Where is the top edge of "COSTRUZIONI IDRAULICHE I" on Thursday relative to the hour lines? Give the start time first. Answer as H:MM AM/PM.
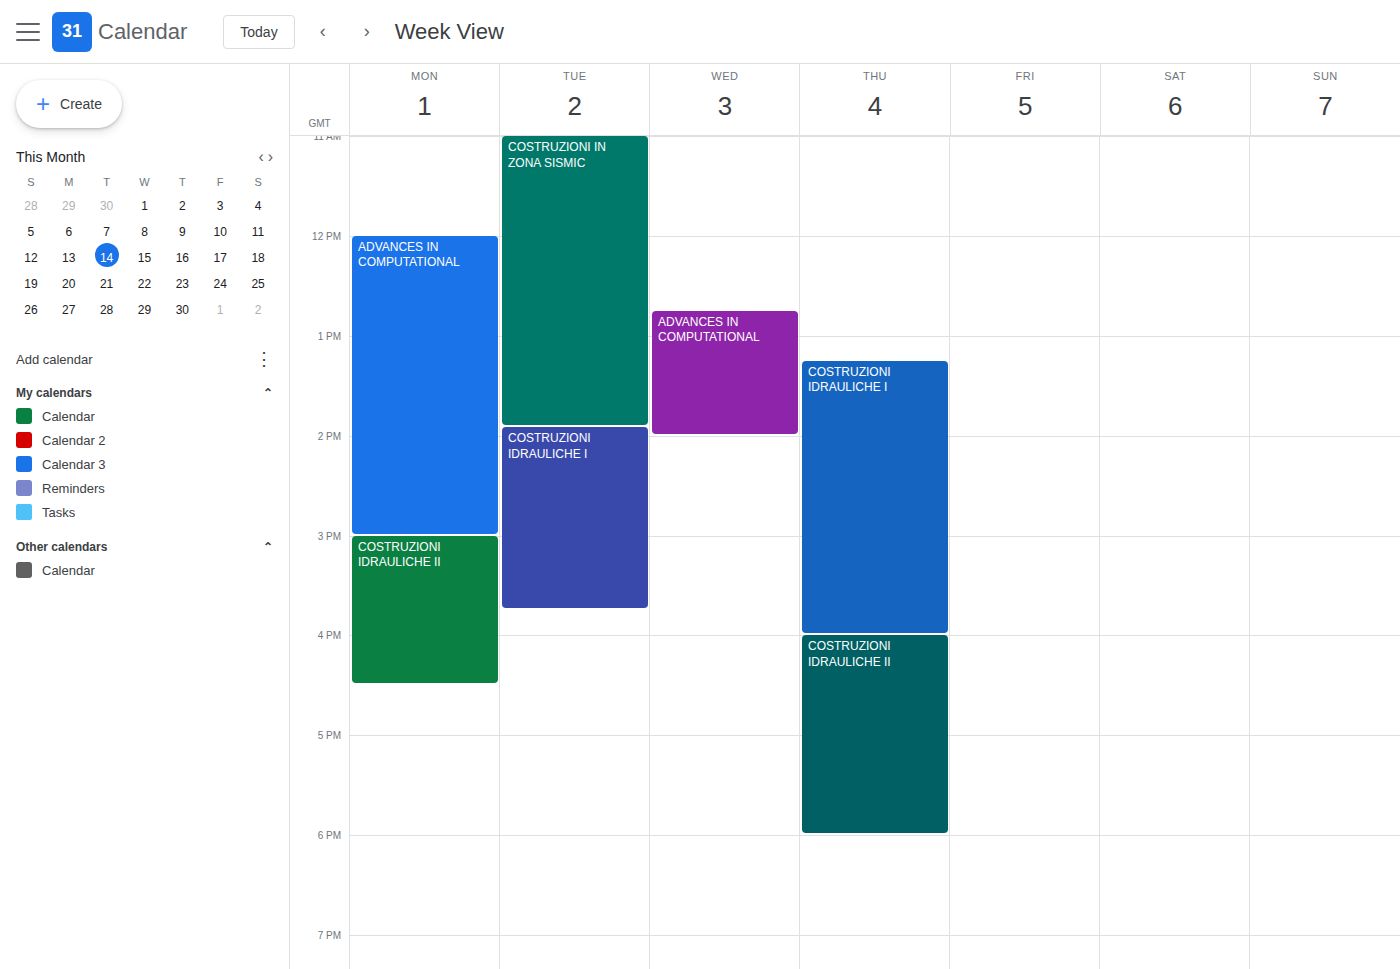
1:15 PM -- neither: a quarter of the way from the 1 PM line to the 2 PM line.